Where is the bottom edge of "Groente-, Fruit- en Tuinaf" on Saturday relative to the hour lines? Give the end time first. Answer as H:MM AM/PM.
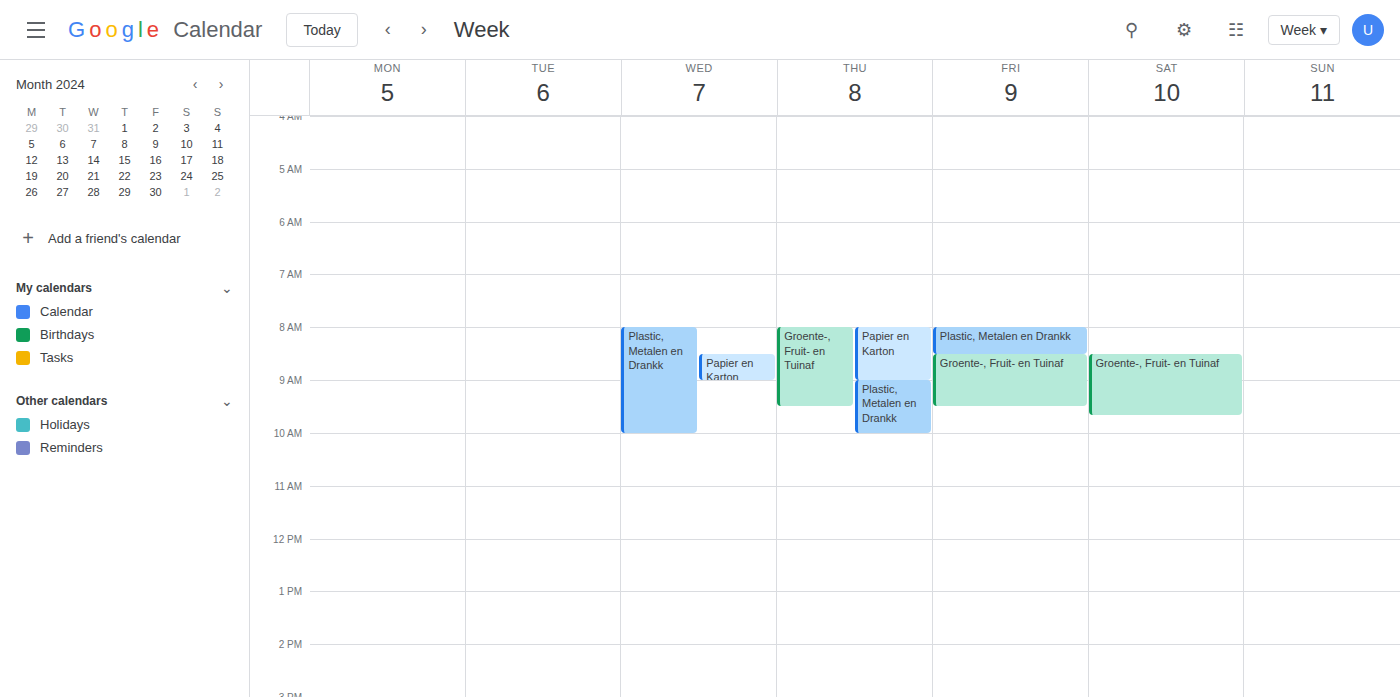
9:40 AM -- neither: 40 minutes below the 9 AM line and 20 minutes above the 10 AM line.